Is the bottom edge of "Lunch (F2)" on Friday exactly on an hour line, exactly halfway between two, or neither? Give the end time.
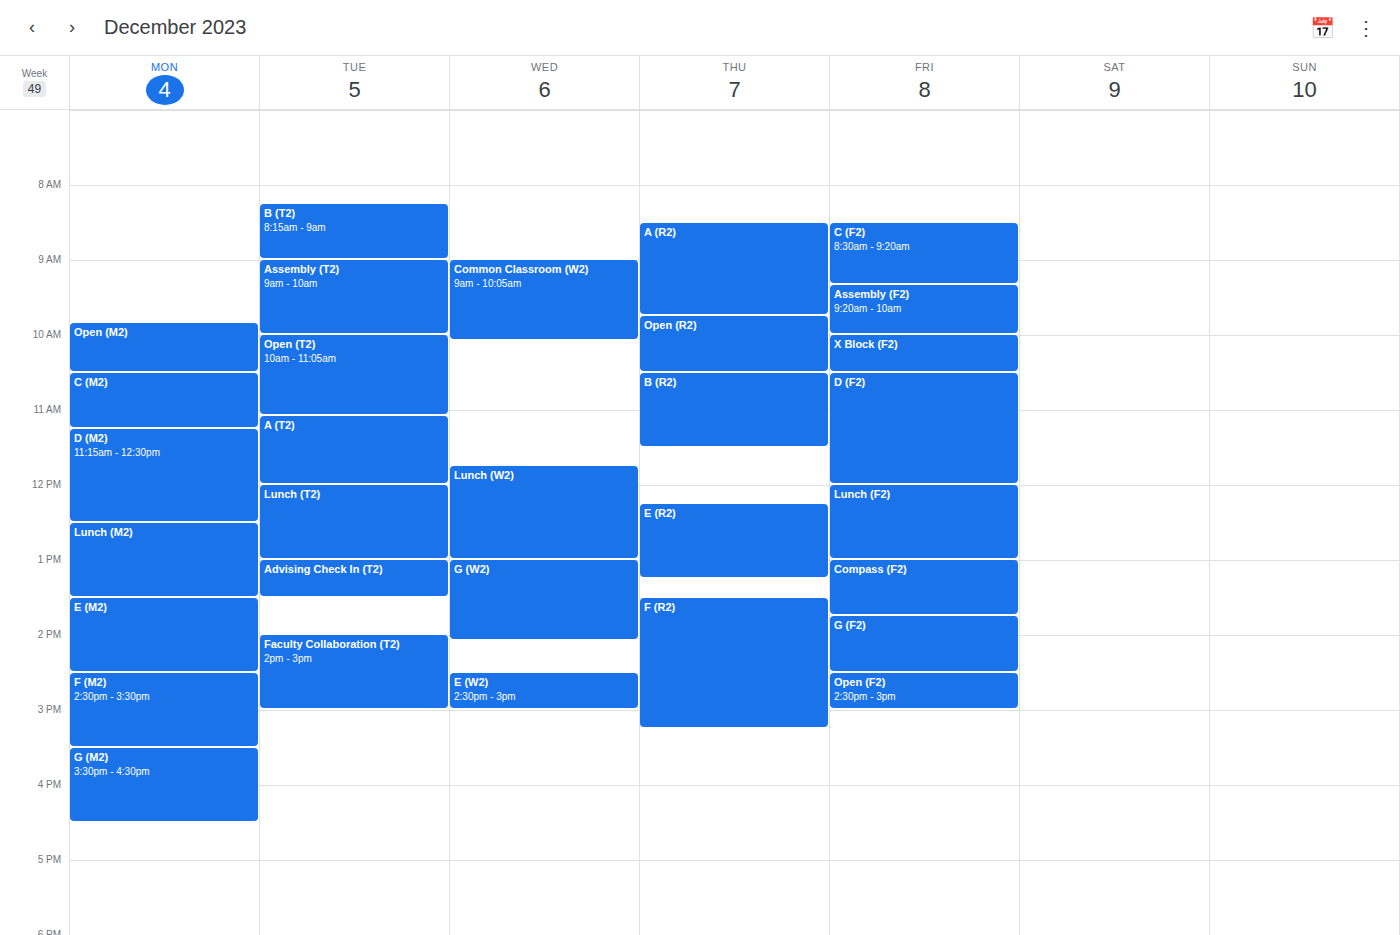
13:00 -- exactly on the 13:00 line.